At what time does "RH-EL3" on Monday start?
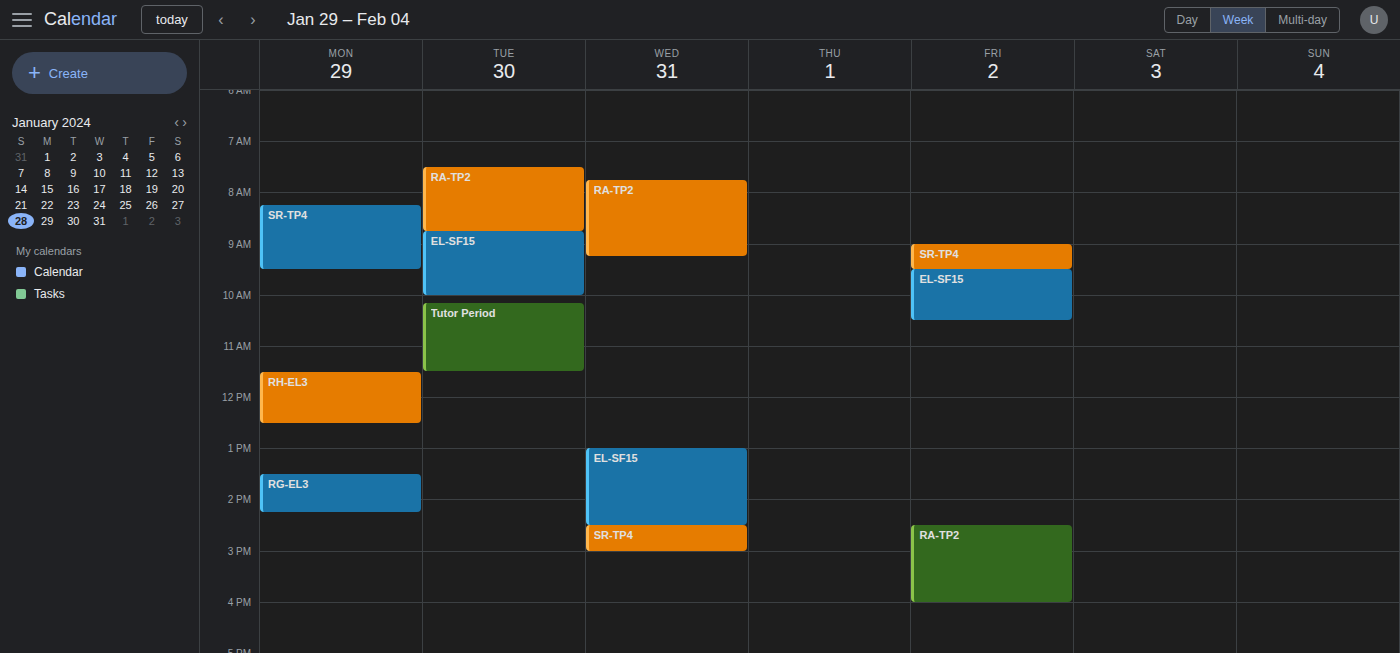
11:30 AM